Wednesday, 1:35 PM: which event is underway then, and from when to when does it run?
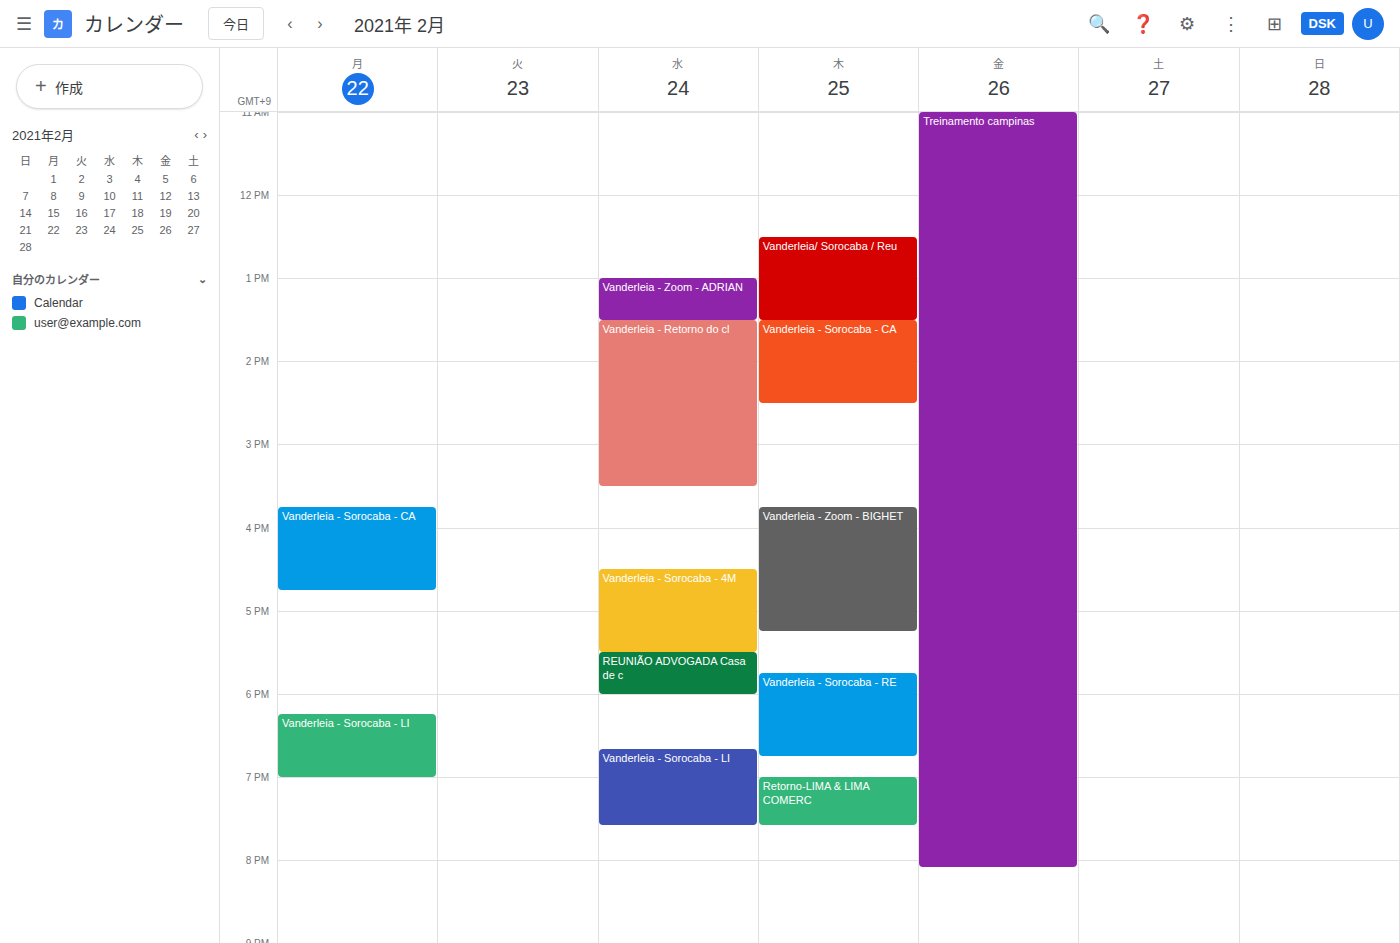
"Vanderleia - Retorno do cl", 1:30 PM to 3:30 PM